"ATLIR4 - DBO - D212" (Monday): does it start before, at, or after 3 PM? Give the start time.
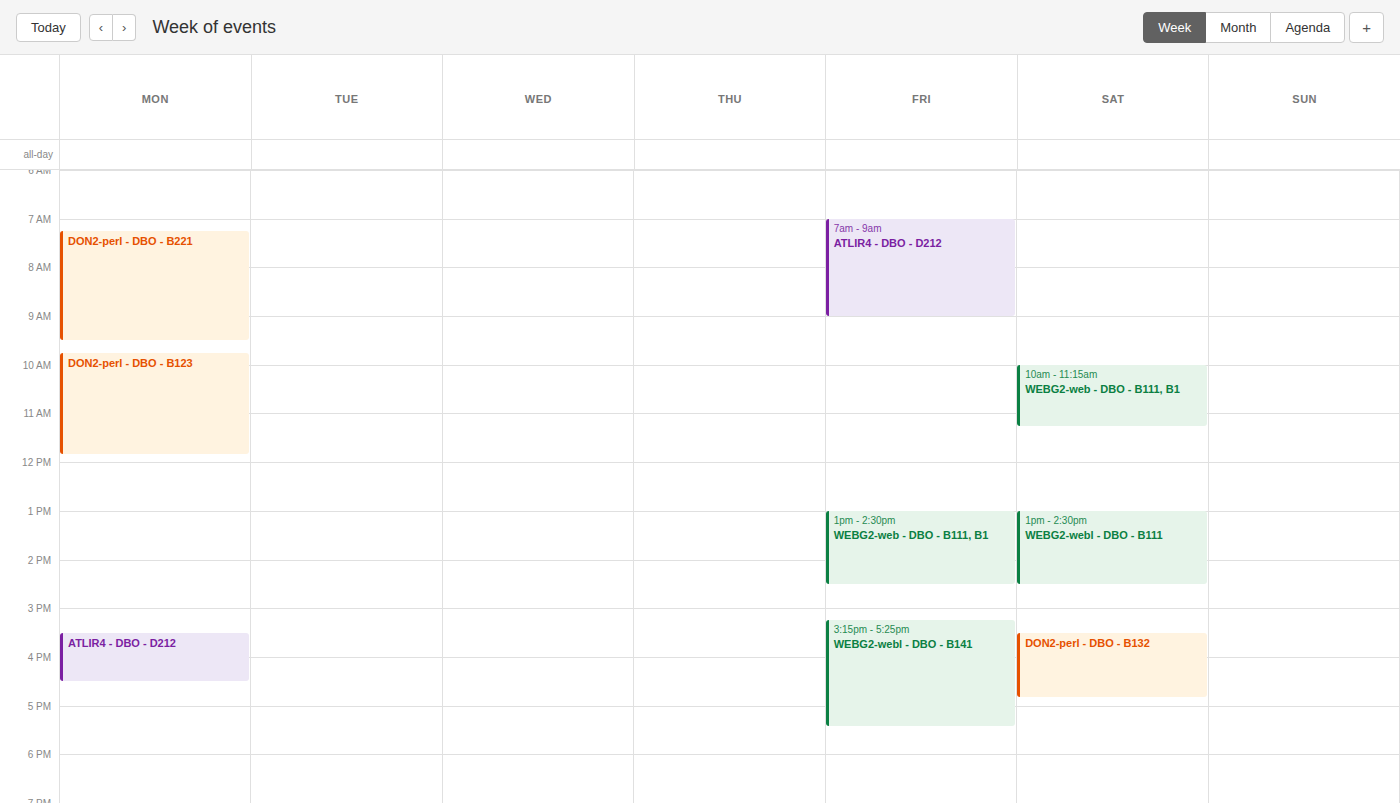
3:30 PM -- after 3 PM, 30 minutes below the 3 PM line.